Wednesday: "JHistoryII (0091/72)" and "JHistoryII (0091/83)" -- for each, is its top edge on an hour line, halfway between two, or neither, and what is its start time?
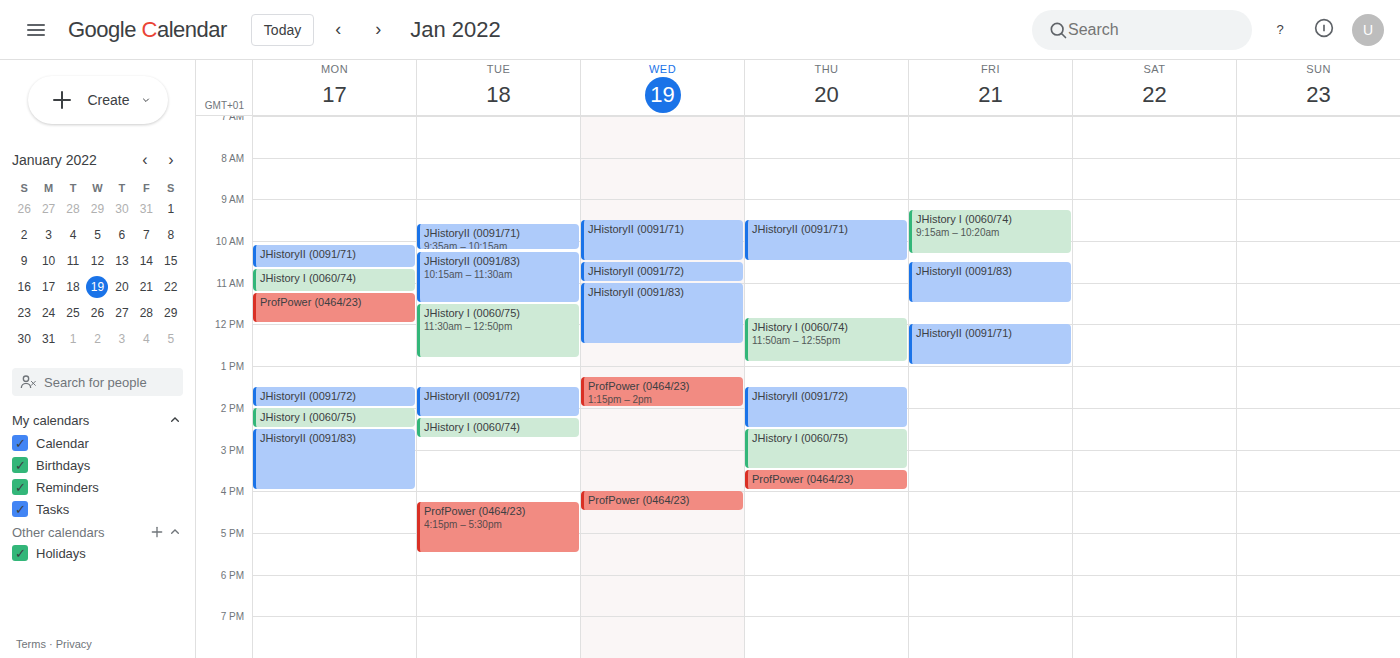
"JHistoryII (0091/72)": 10:30 AM, halfway between the 10 AM and 11 AM lines. "JHistoryII (0091/83)": 11:00 AM, exactly on the 11 AM line.